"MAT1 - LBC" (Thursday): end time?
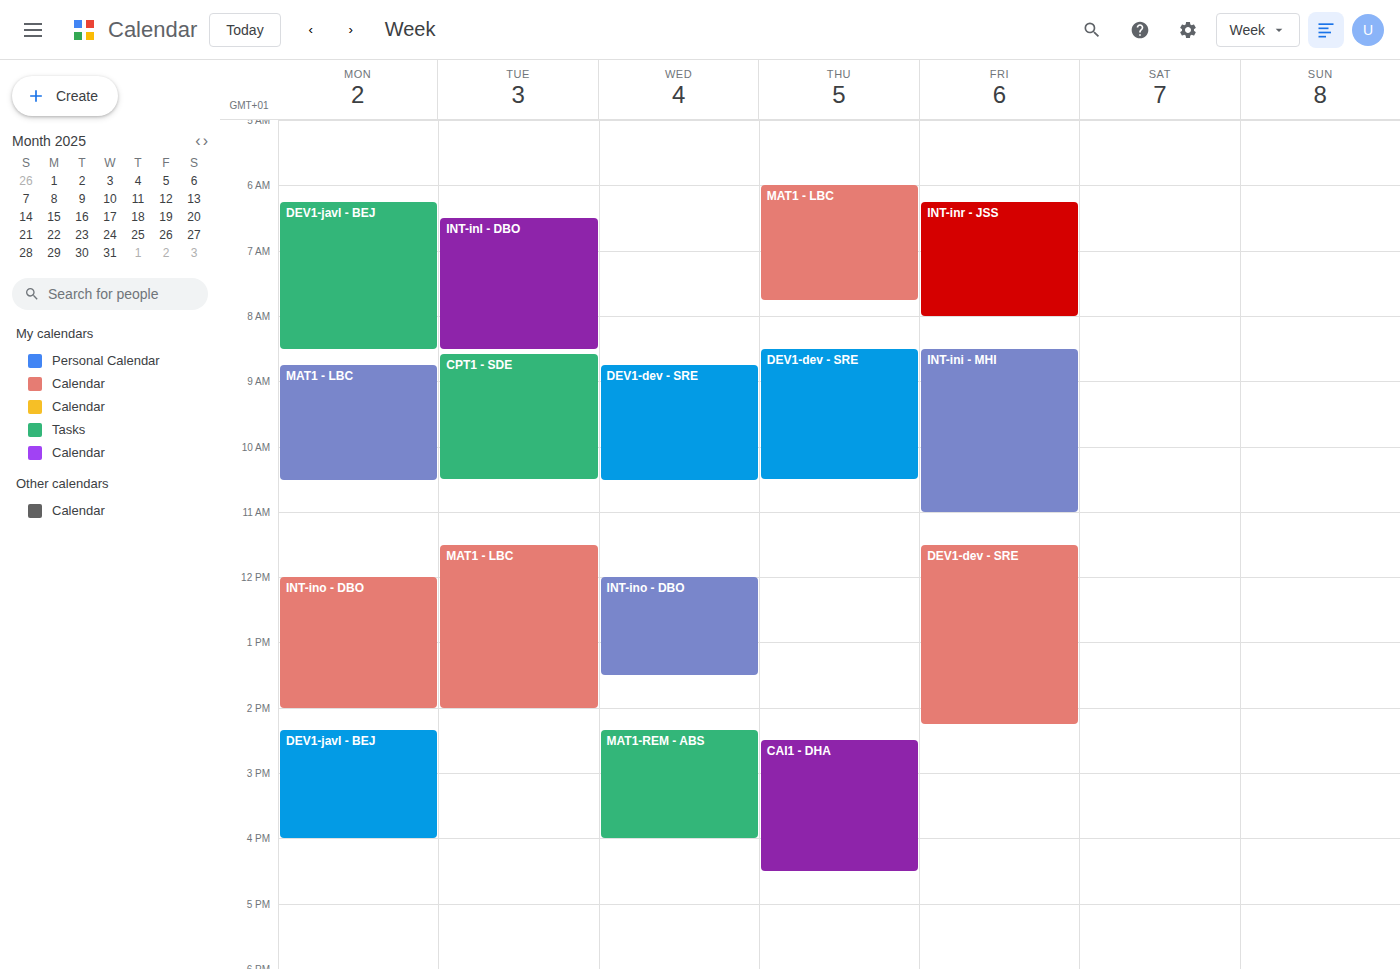
7:45 AM